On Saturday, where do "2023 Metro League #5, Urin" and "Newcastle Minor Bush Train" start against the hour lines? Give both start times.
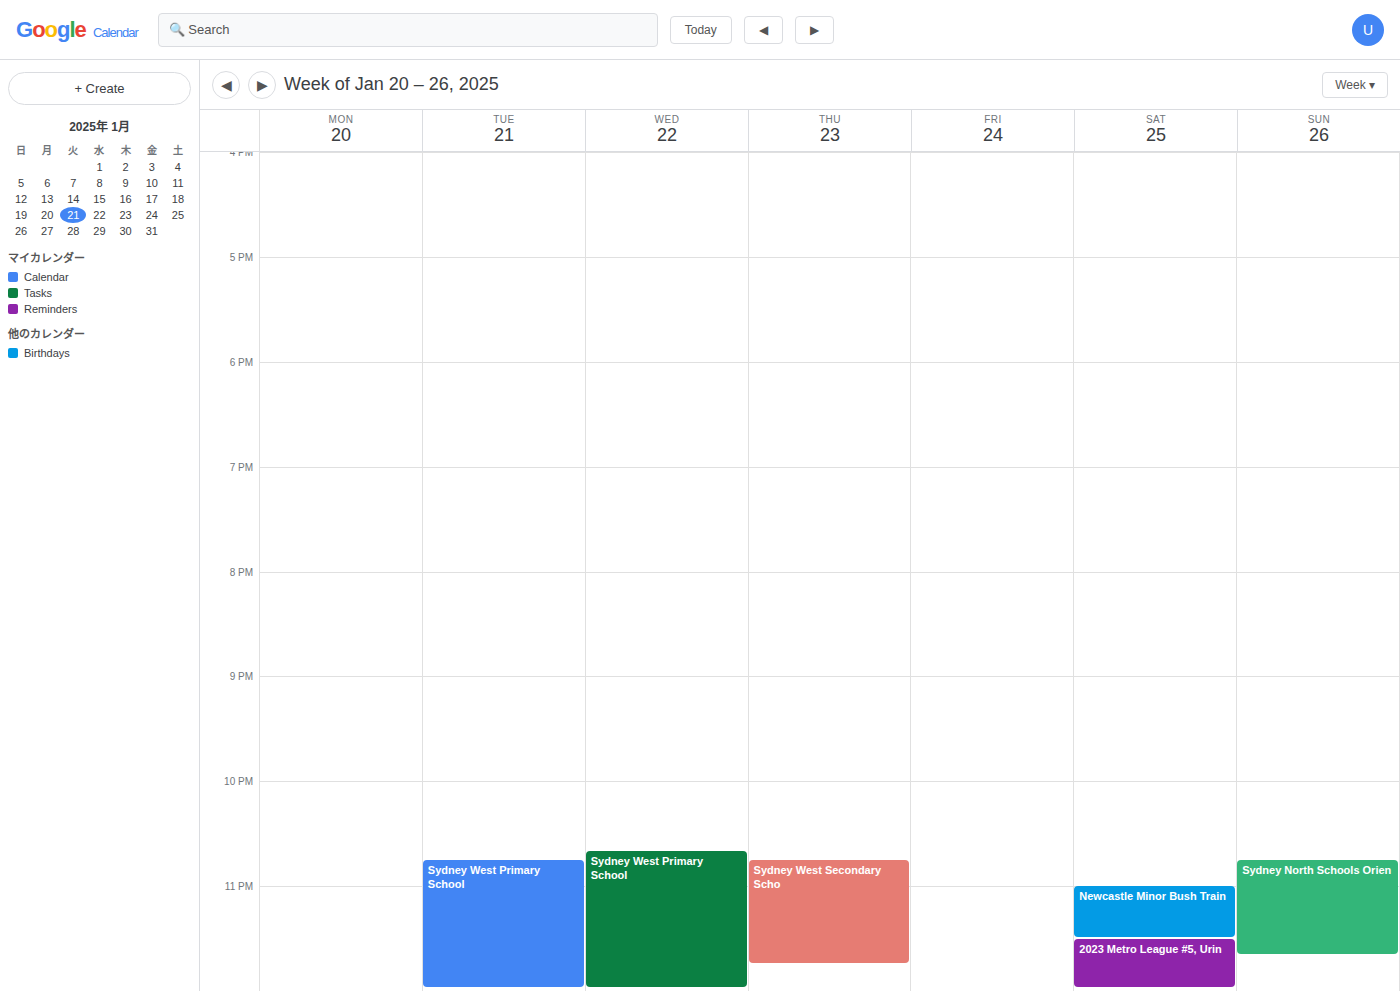
"2023 Metro League #5, Urin": 11:30 PM, halfway between the 11 PM and 12 AM lines. "Newcastle Minor Bush Train": 11:00 PM, exactly on the 11 PM line.